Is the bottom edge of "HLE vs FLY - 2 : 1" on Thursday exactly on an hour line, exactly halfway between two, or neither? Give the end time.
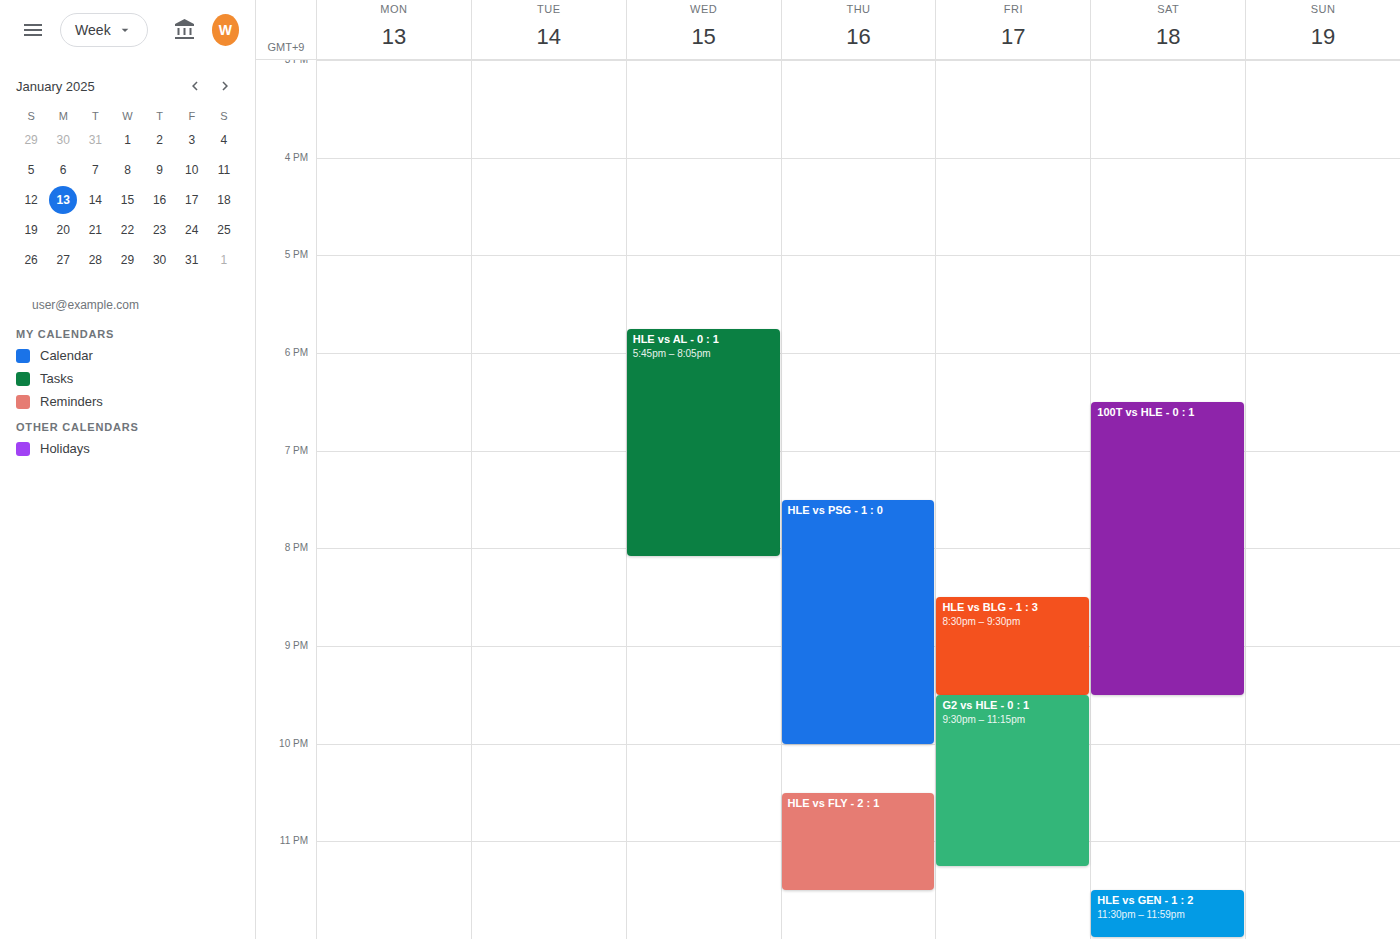
11:30 PM -- halfway between the 11 PM and 12 AM lines.